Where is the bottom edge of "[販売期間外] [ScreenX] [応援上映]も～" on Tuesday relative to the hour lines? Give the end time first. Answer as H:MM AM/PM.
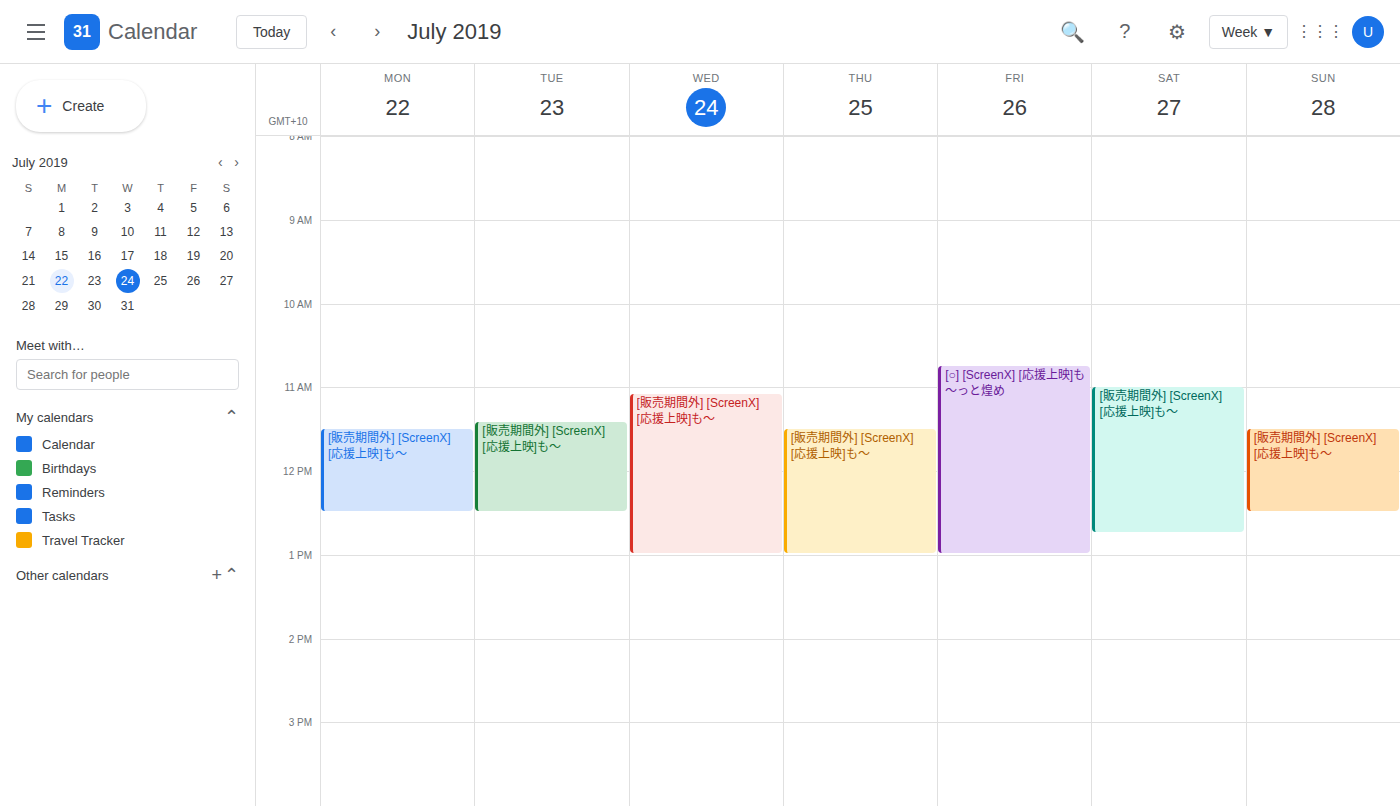
12:30 PM -- halfway between the 12 PM and 1 PM lines.